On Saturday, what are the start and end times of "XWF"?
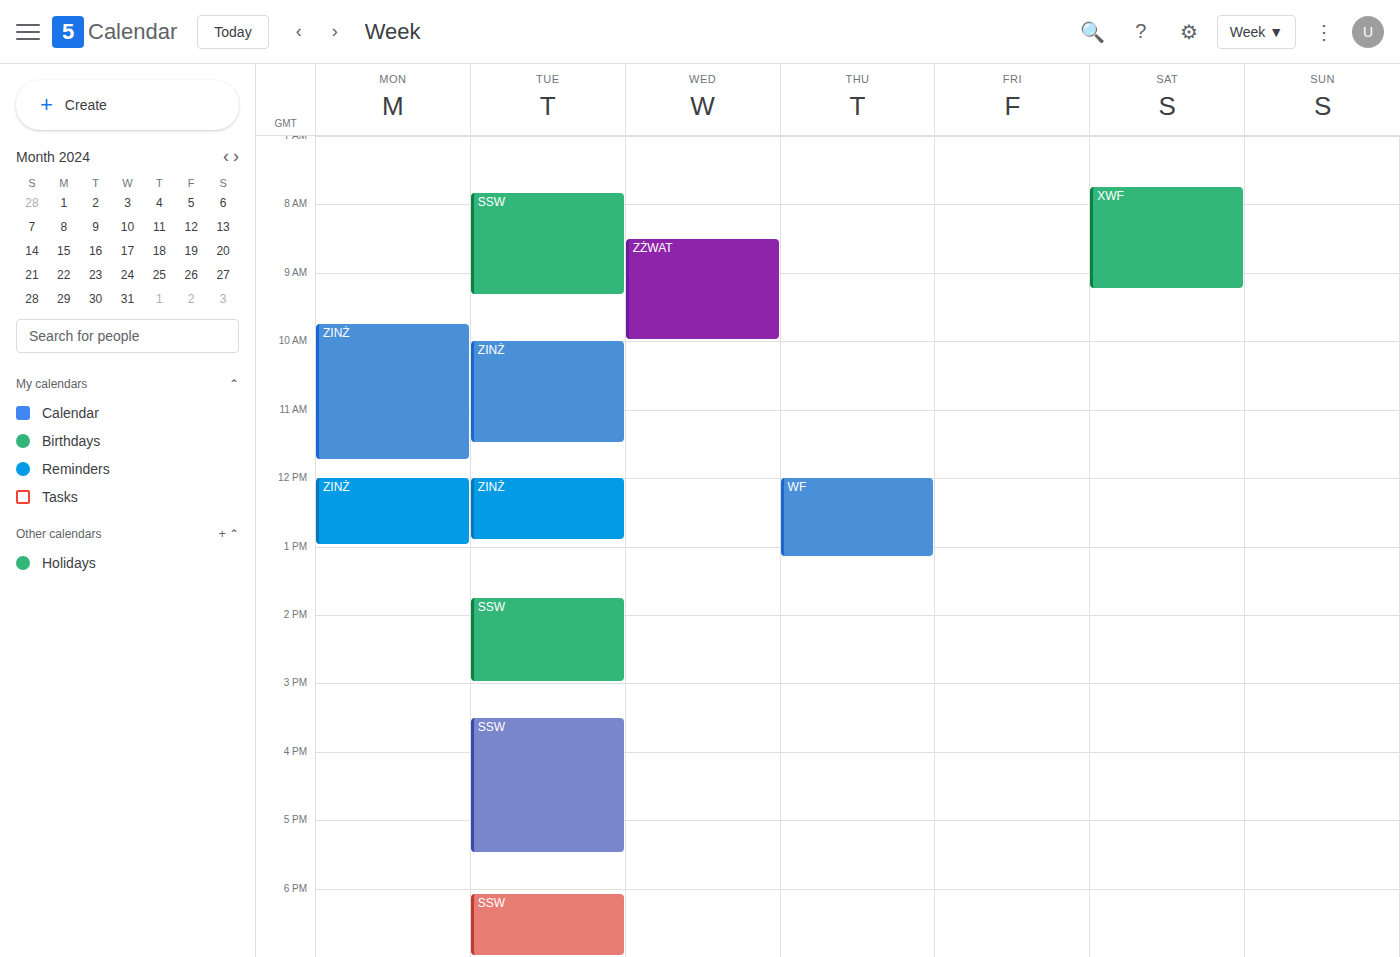
7:45 AM to 9:15 AM